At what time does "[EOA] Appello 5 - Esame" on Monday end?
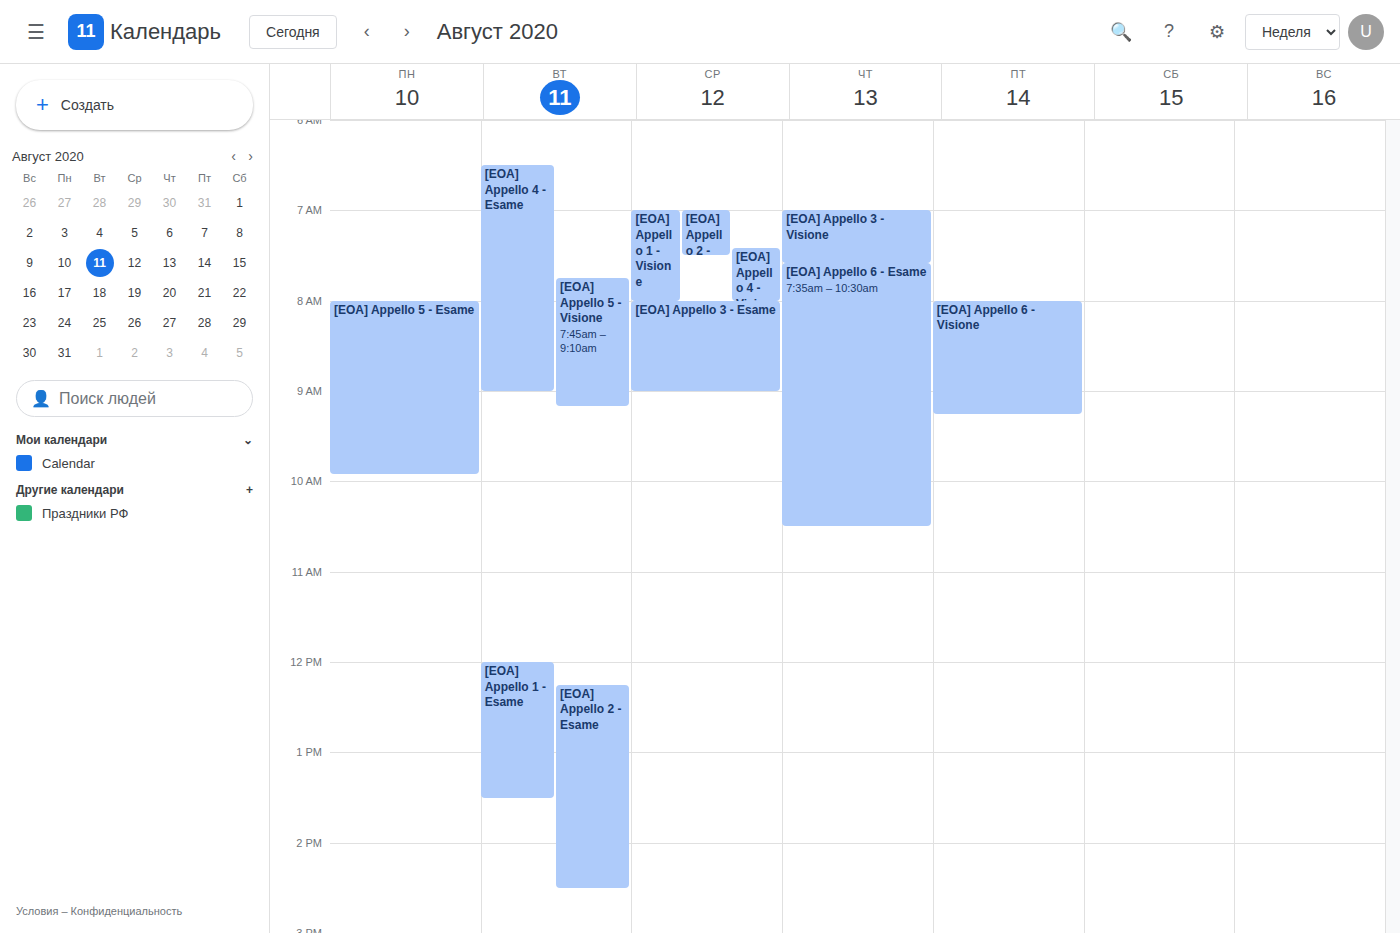
9:55 AM